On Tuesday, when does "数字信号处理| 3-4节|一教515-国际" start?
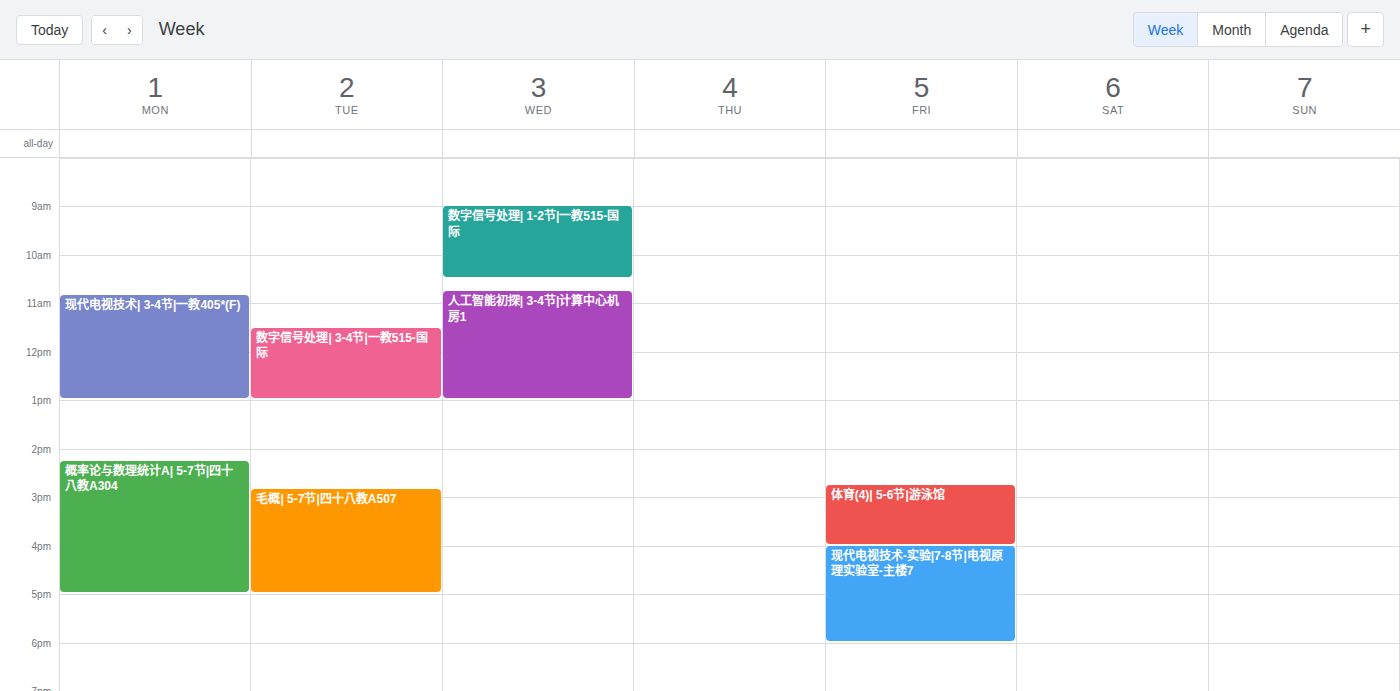
11:30 AM